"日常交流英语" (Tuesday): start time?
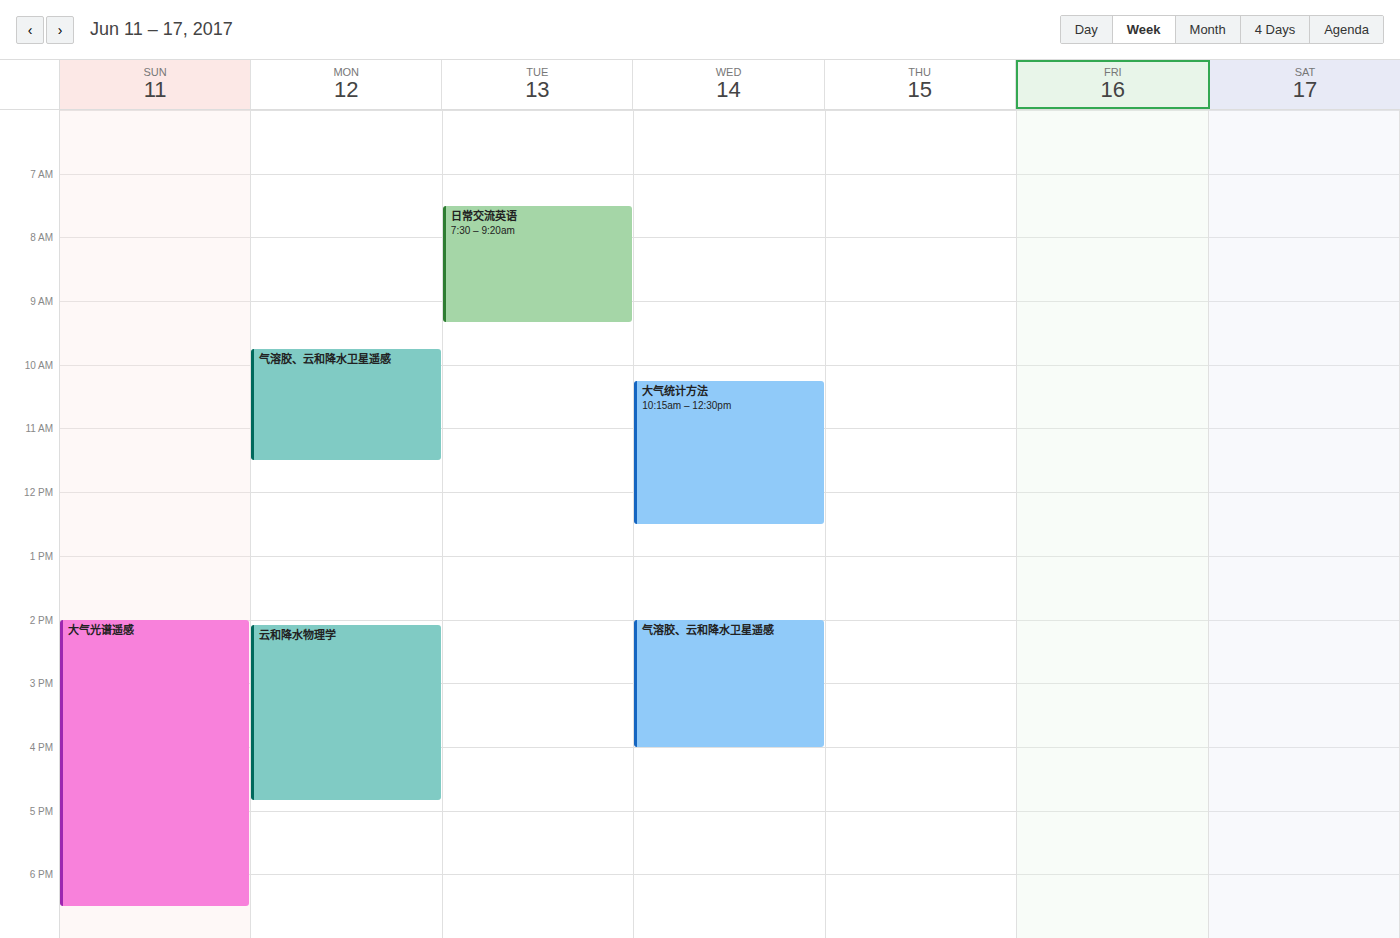
7:30 AM